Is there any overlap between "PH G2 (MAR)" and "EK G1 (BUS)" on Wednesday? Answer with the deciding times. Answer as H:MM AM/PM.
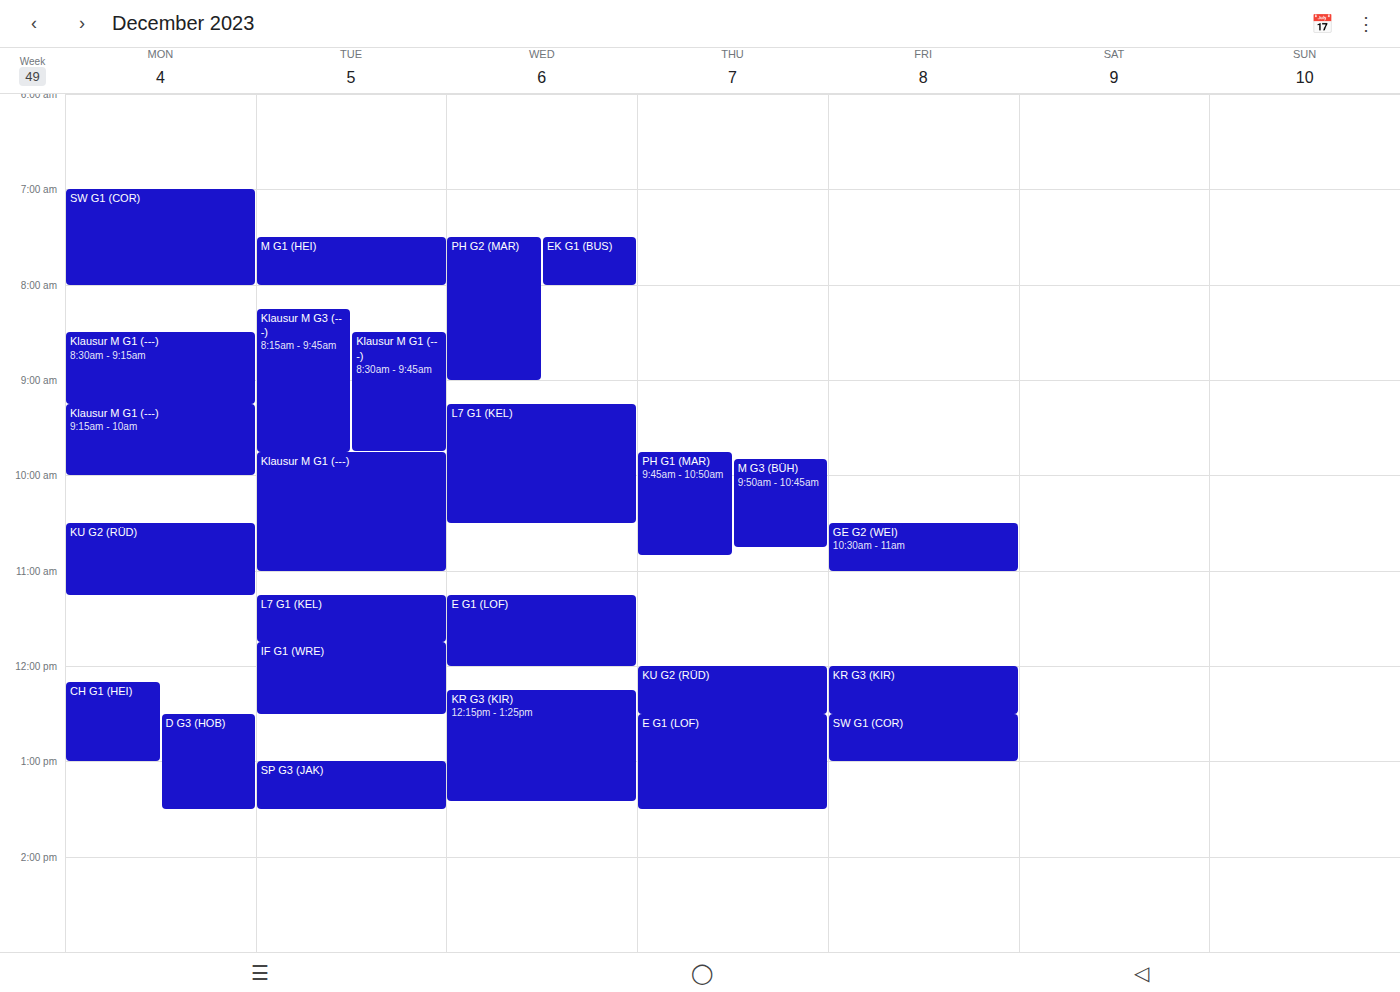
"EK G1 (BUS)" runs 7:30 AM to 8:00 AM, inside "PH G2 (MAR)" -- they overlap.